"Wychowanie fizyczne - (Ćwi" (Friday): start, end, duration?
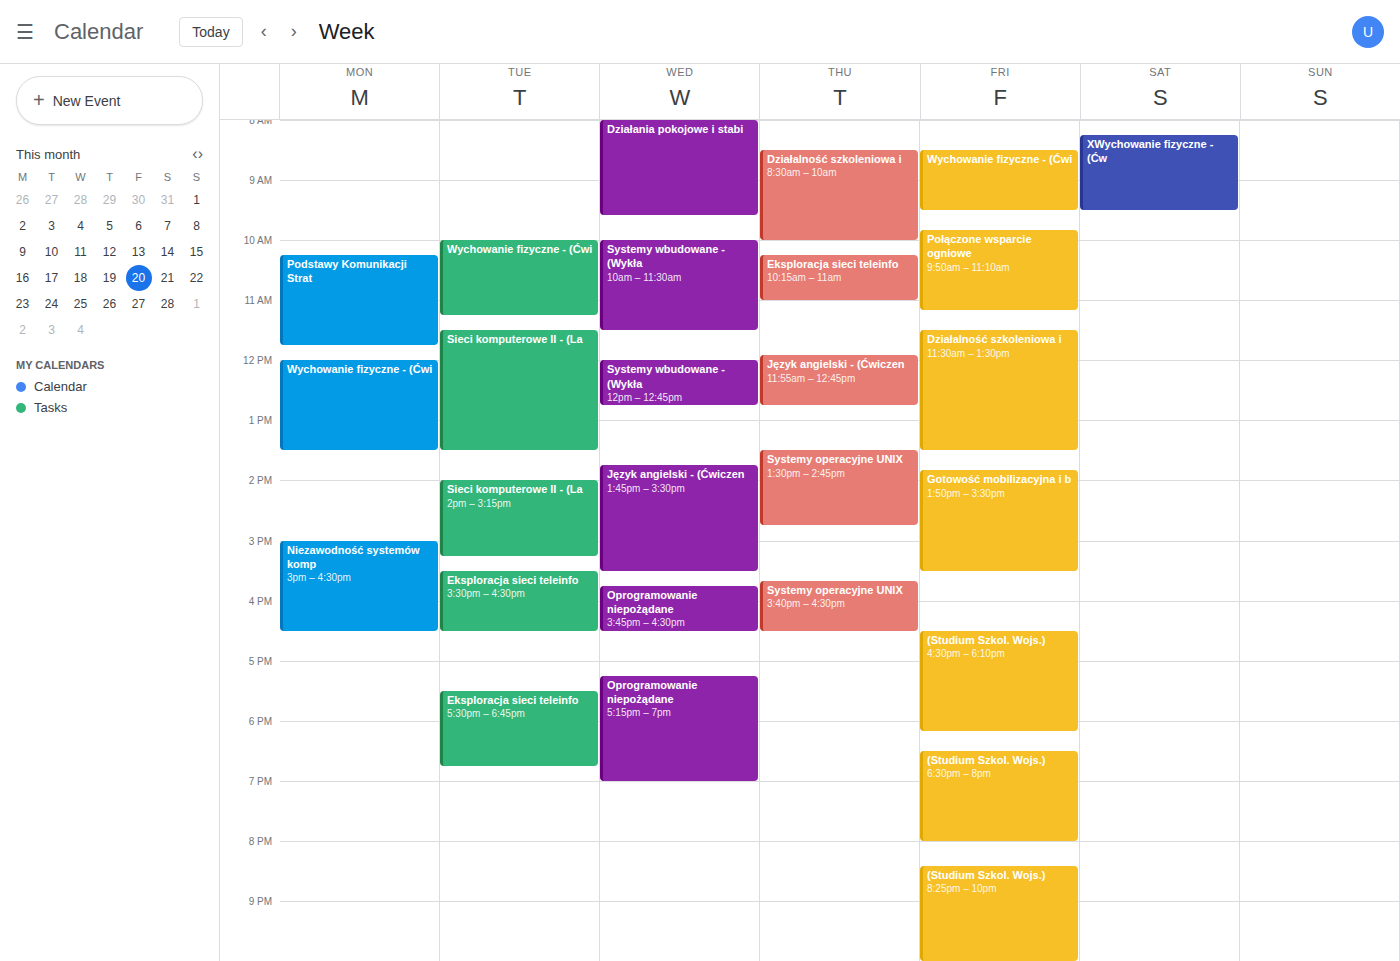
8:30 AM to 9:30 AM, 1 hour